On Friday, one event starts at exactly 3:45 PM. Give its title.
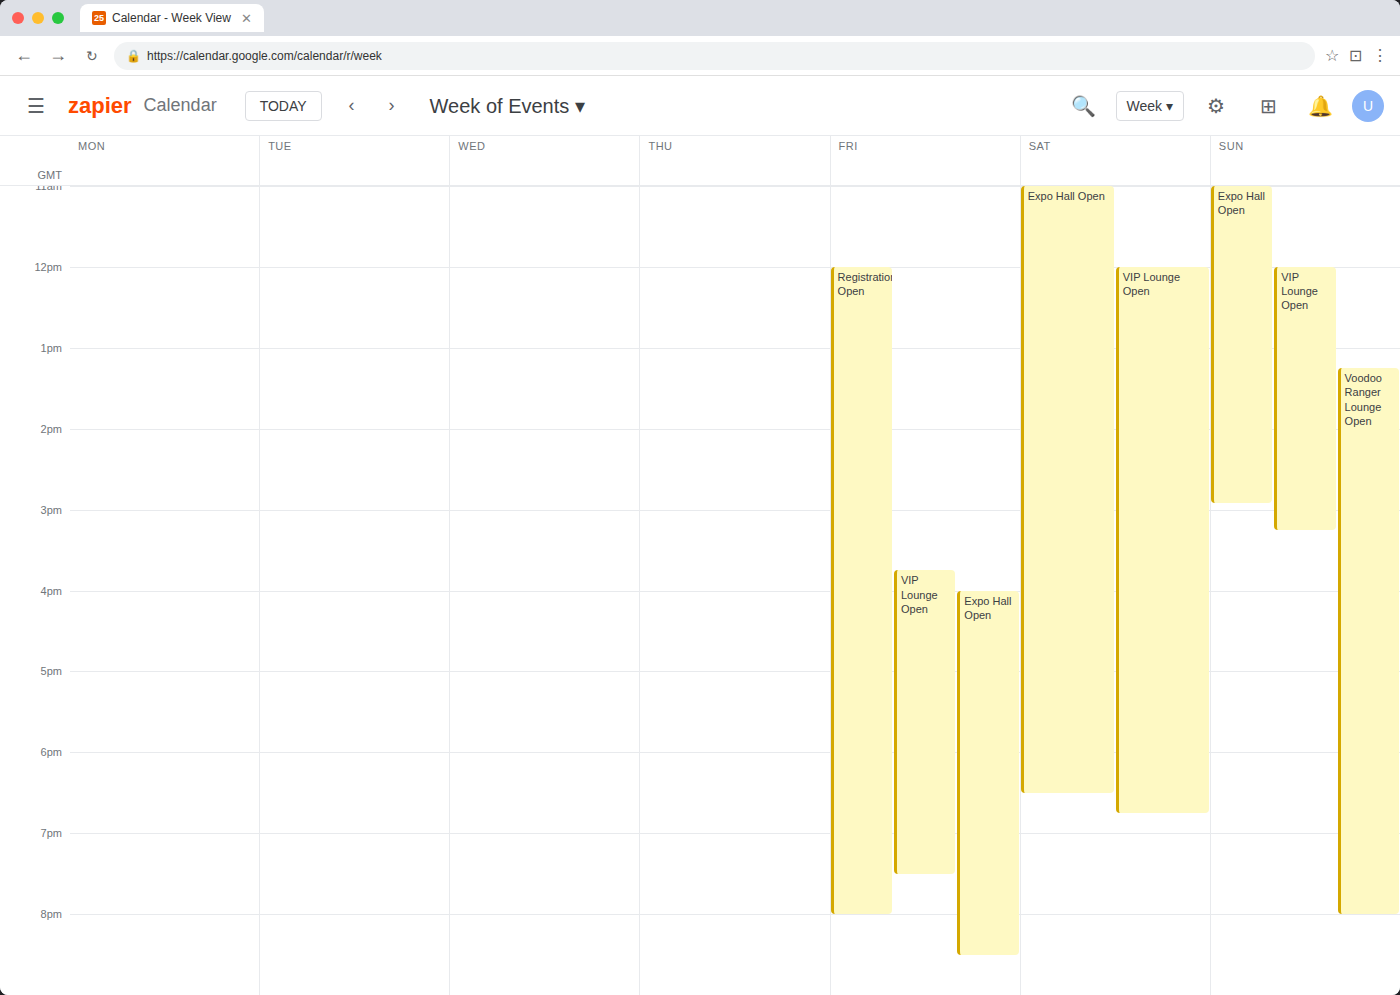
"VIP Lounge Open"